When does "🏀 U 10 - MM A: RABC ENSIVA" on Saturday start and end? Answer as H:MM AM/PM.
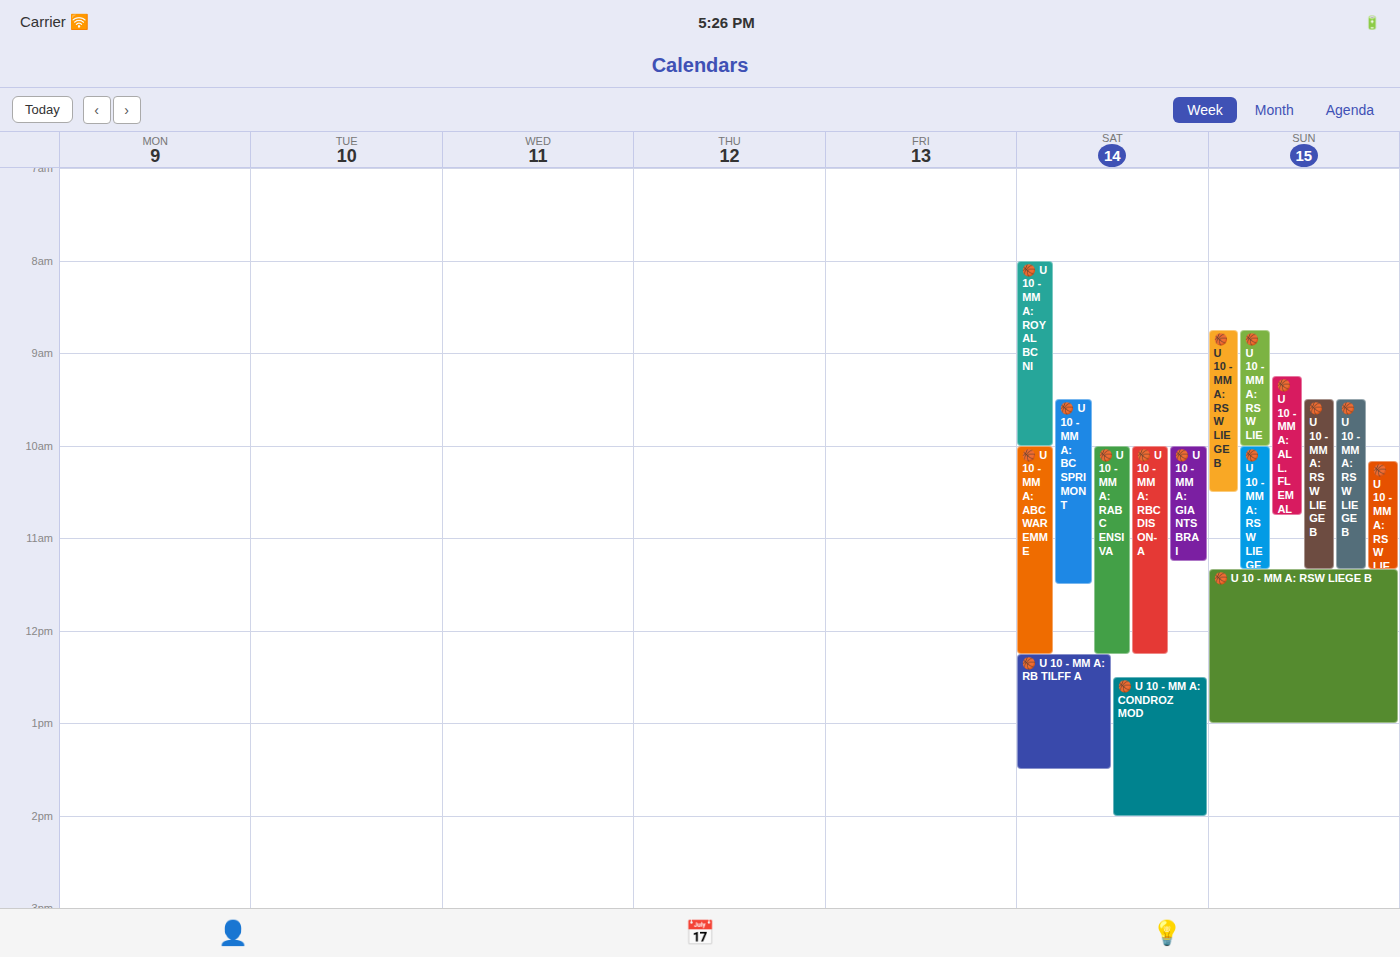
10:00 AM to 12:15 PM